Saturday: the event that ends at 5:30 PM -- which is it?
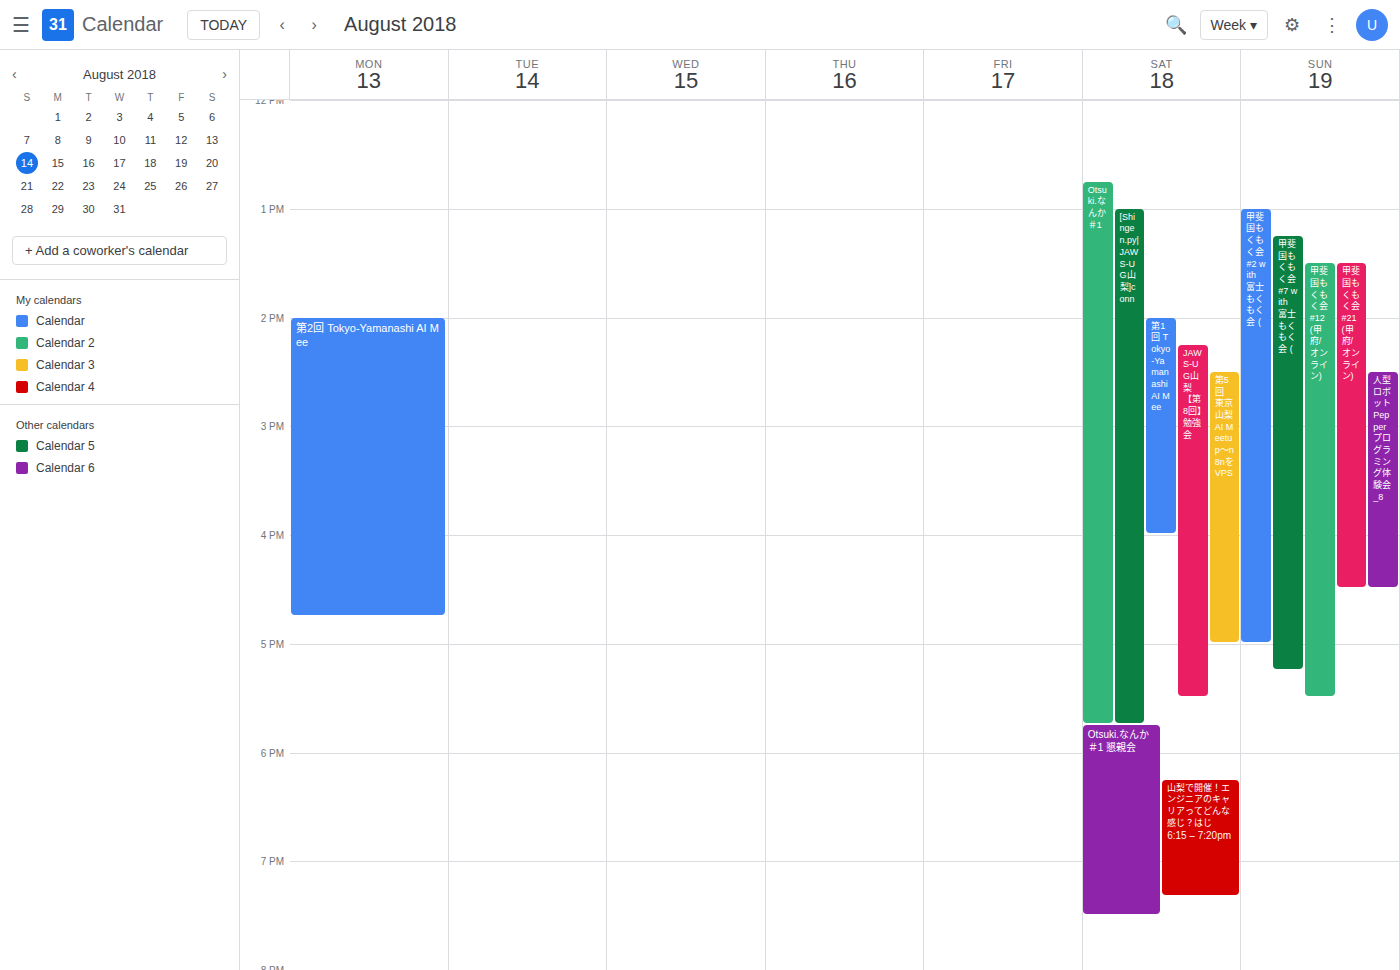
"JAWS-UG山梨 【第8回】勉強会"